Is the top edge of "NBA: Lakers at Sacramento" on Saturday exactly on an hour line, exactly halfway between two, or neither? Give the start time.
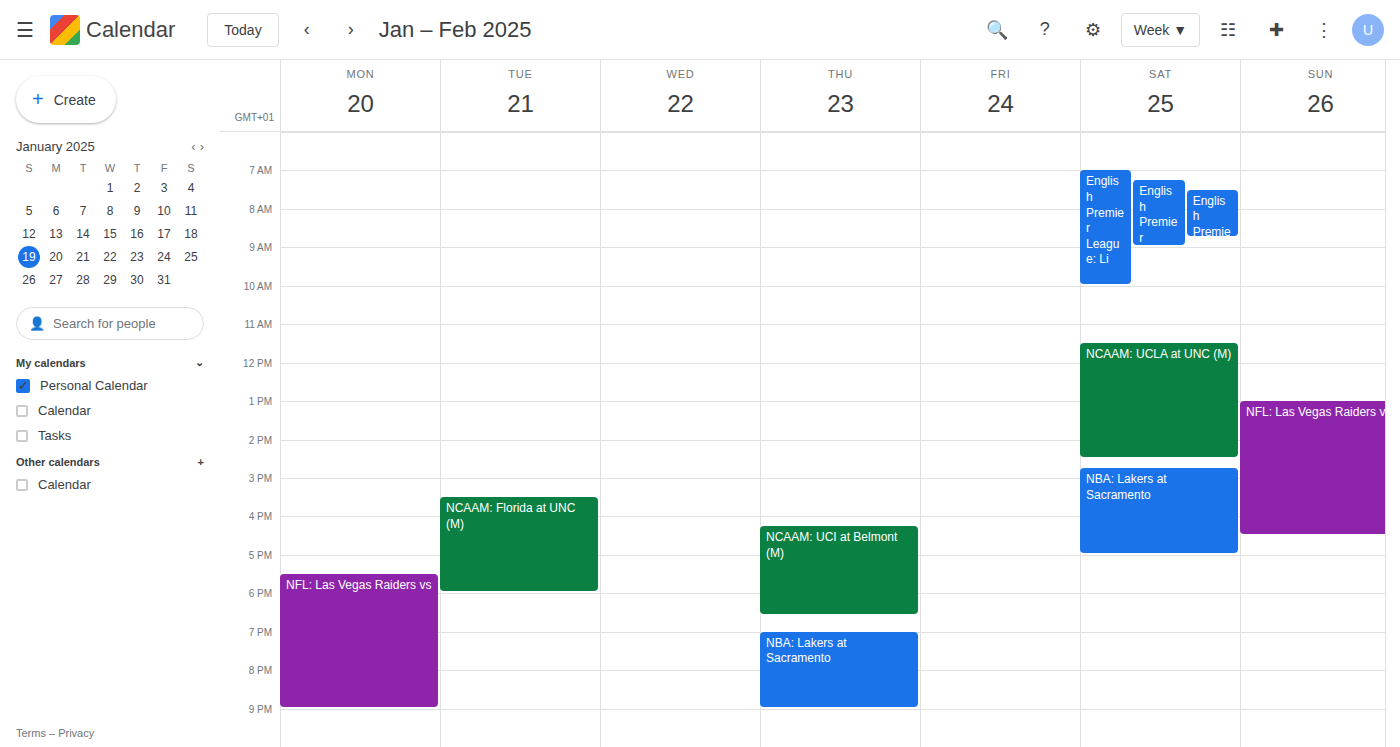
2:45 PM -- neither: three quarters of the way from the 2 PM line to the 3 PM line.